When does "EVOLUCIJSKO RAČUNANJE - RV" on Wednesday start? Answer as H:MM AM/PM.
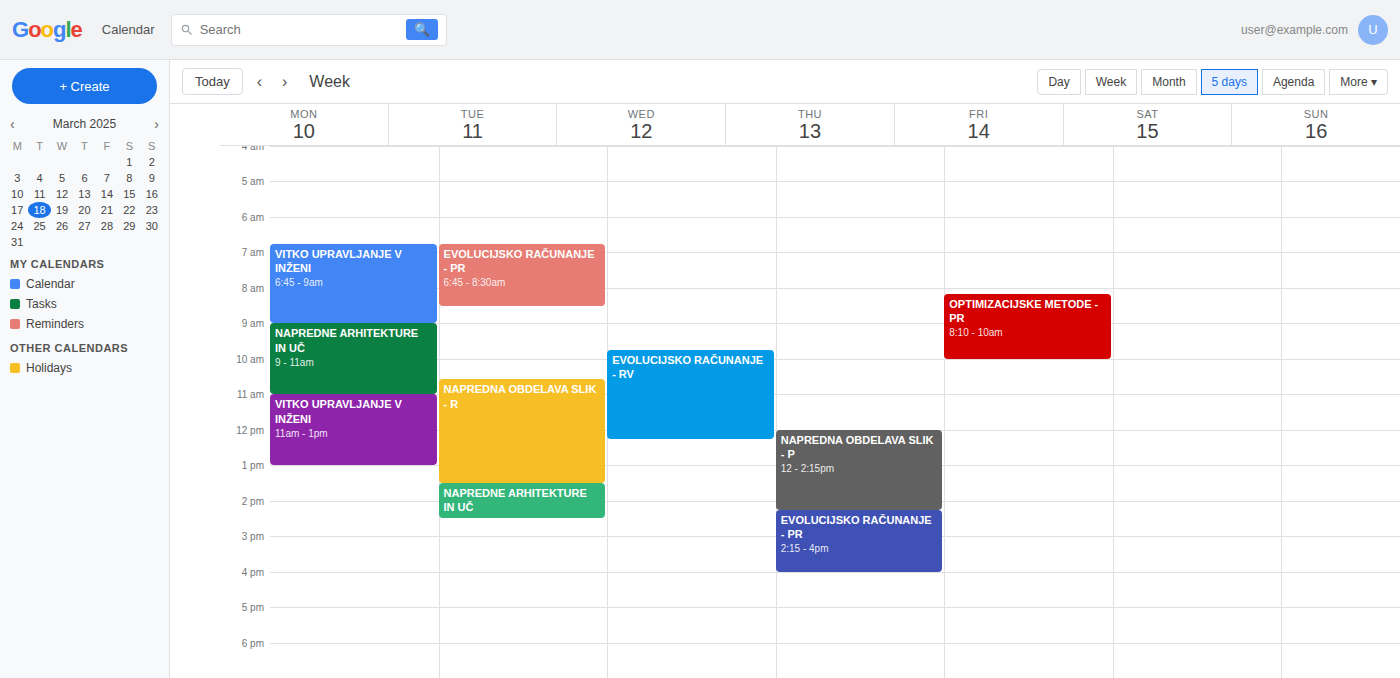
9:45 AM